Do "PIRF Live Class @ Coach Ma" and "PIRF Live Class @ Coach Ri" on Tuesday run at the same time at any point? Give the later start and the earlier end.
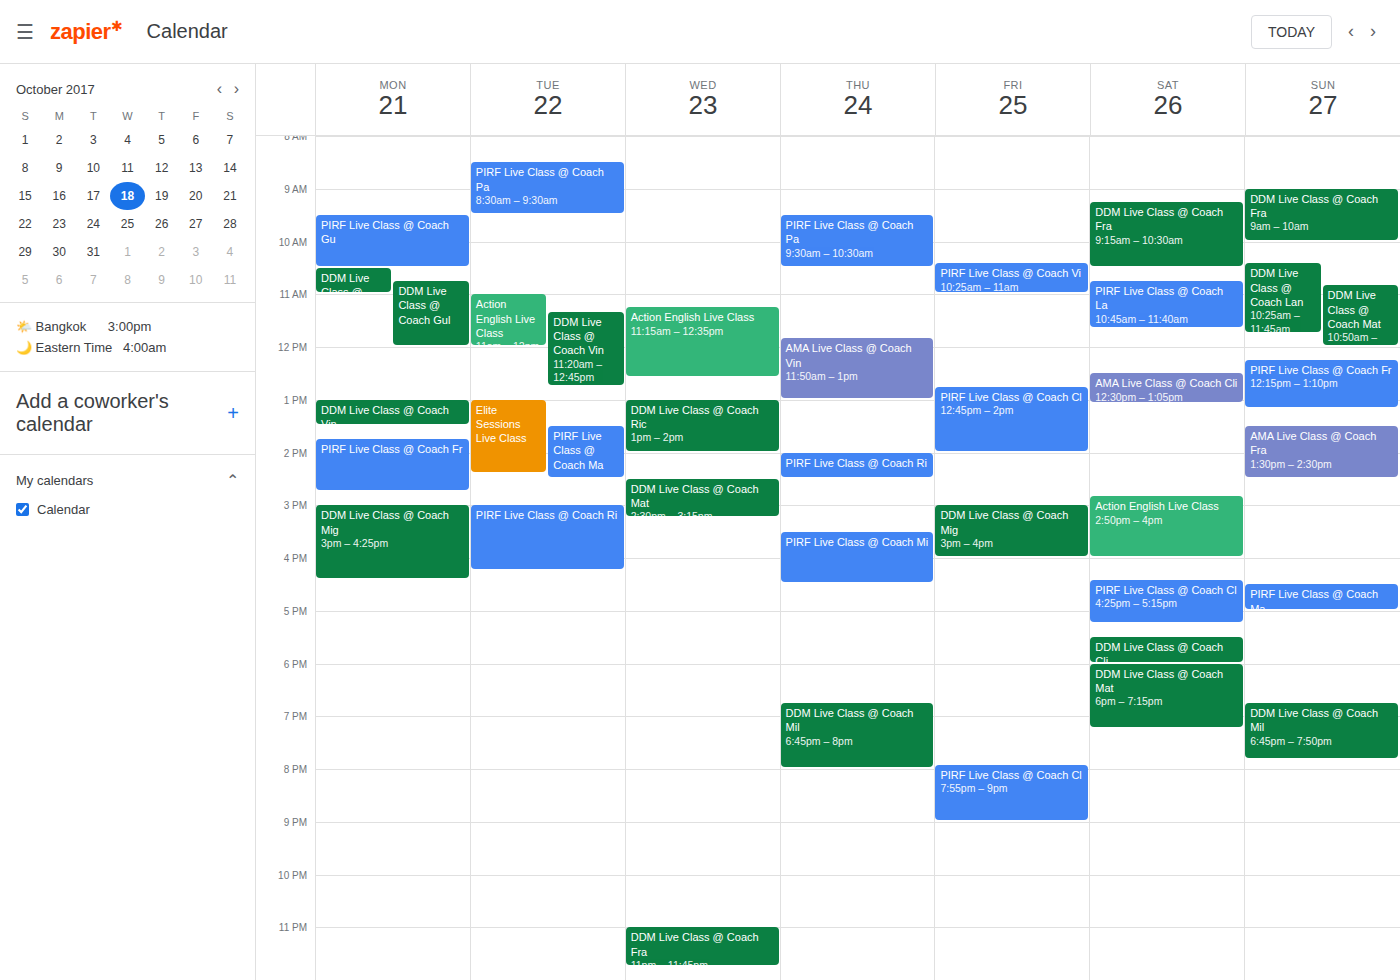
"PIRF Live Class @ Coach Ma" ends at 2:30 PM and "PIRF Live Class @ Coach Ri" starts at 3:00 PM -- no overlap.